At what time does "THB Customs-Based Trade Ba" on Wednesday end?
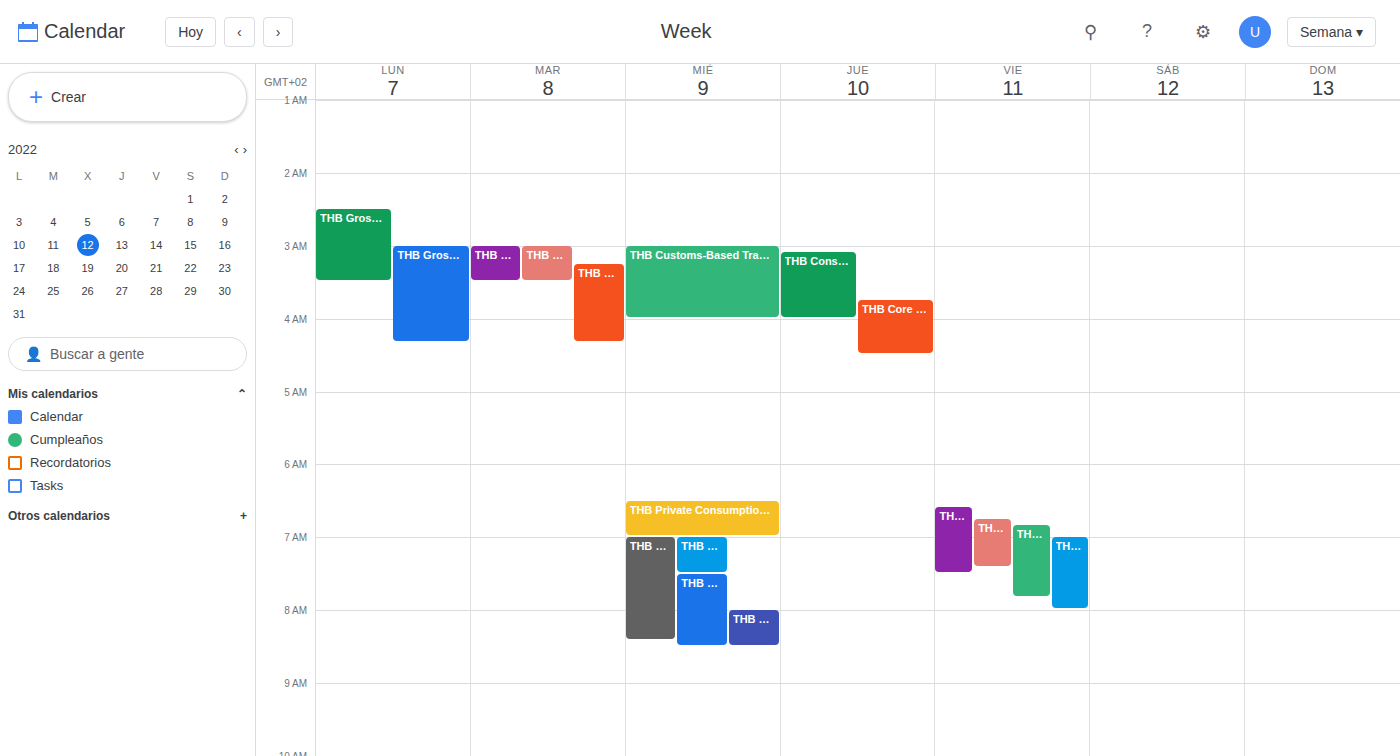
4:00 AM